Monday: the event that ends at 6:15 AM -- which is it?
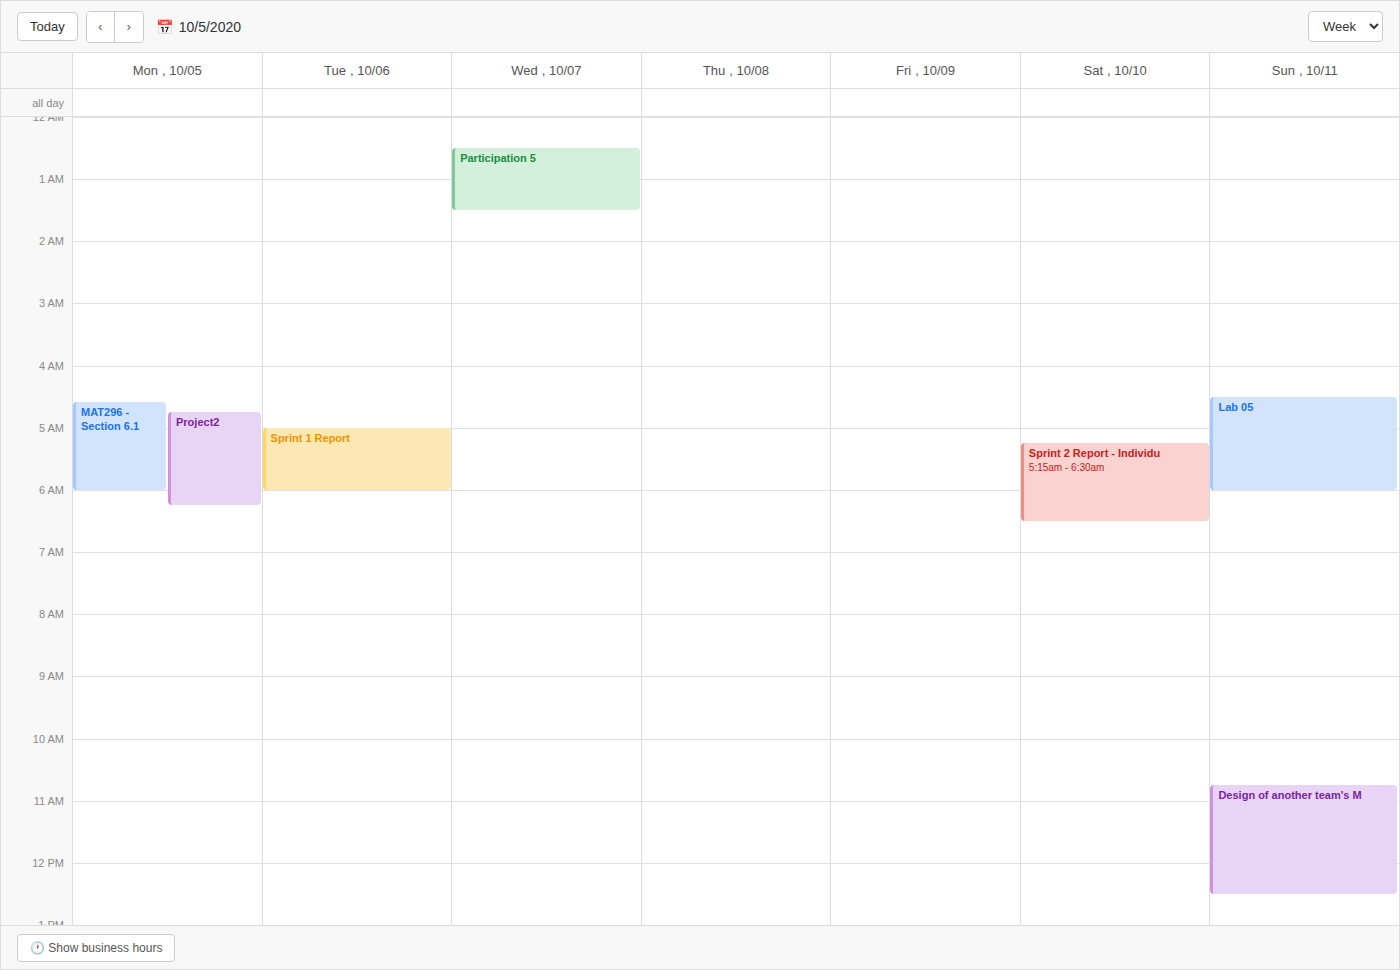
"Project2"